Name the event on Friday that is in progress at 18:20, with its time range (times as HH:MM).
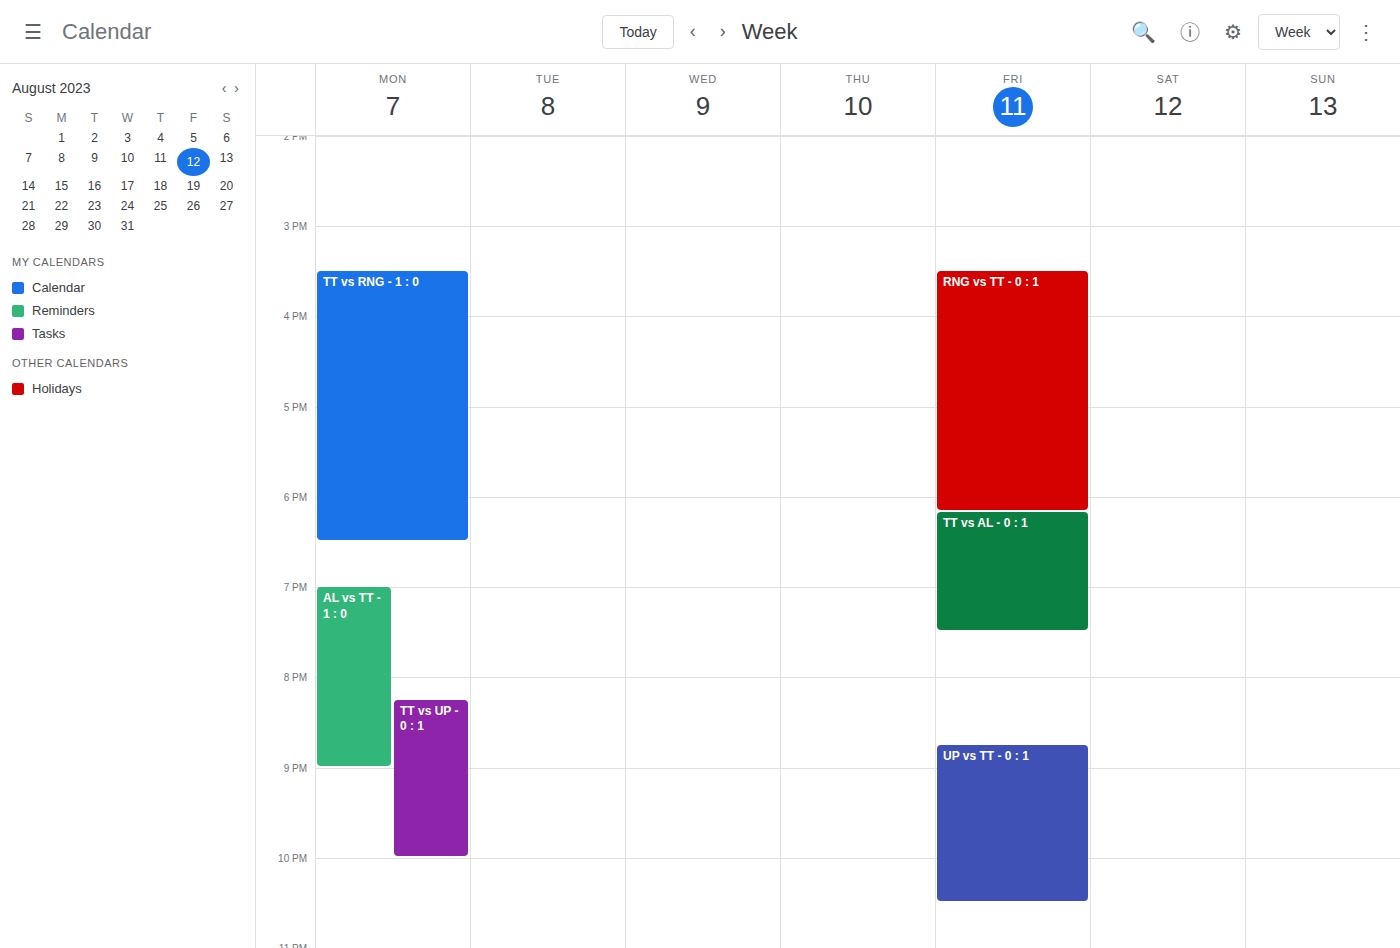
"TT vs AL - 0 : 1", 18:10 to 19:30